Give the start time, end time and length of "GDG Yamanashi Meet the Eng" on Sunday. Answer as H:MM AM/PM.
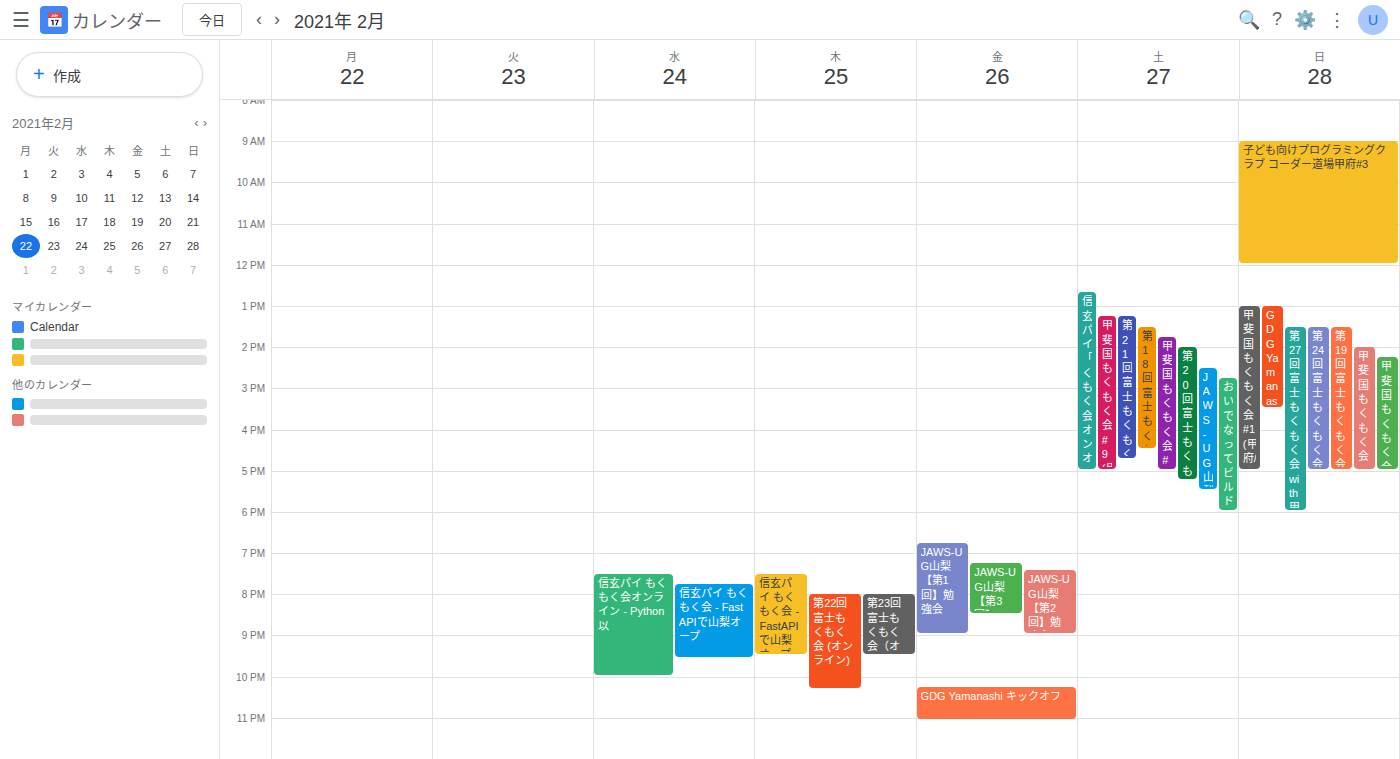
1:00 PM to 3:30 PM, 2 hours 30 minutes